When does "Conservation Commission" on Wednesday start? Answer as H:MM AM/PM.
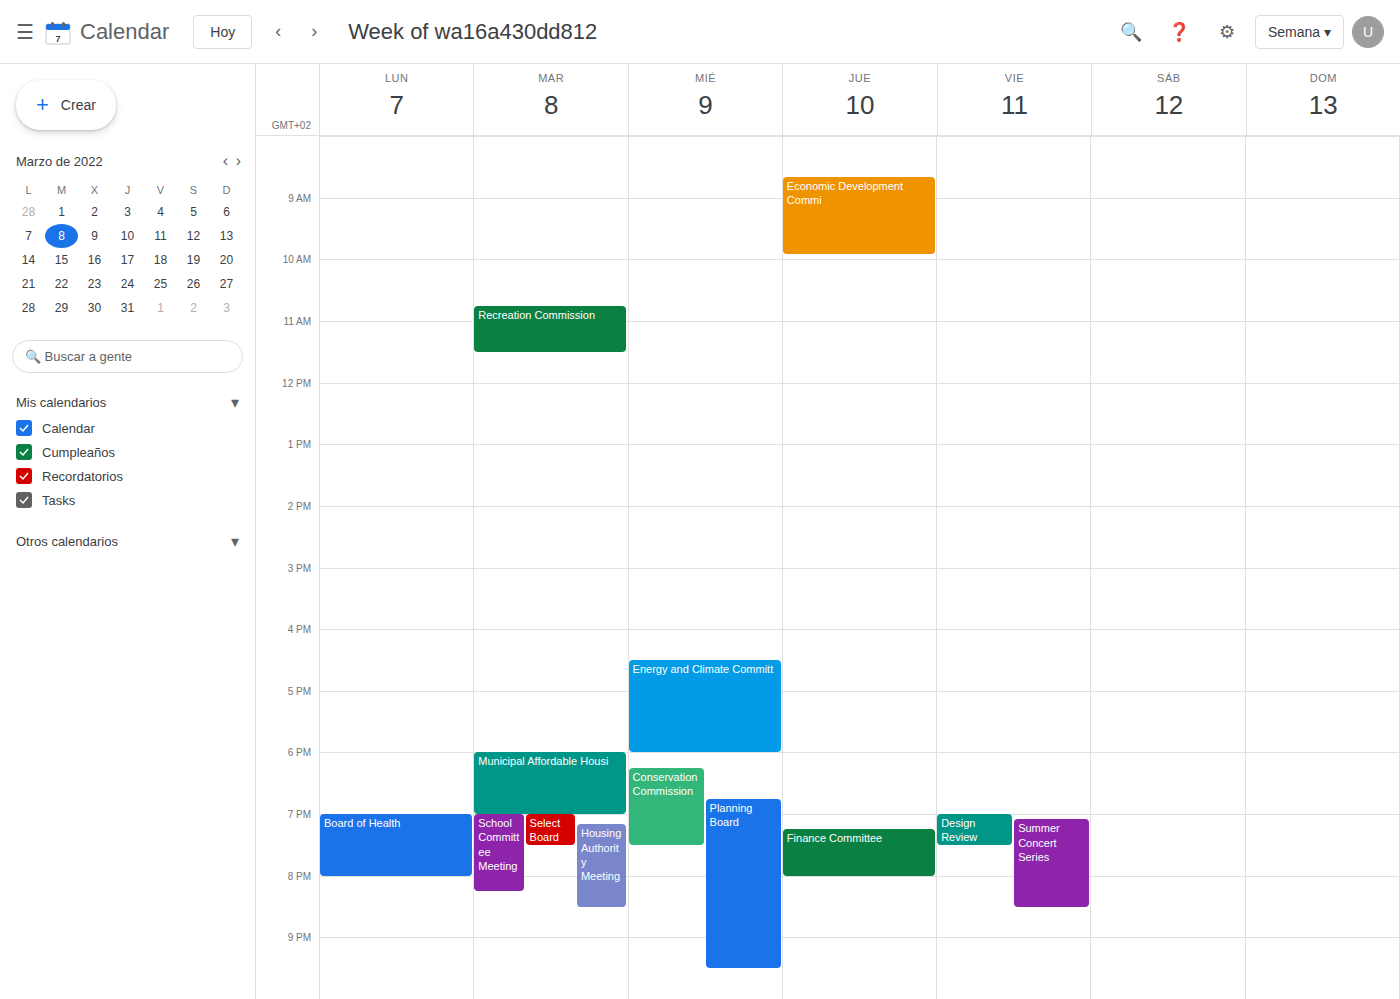
6:15 PM